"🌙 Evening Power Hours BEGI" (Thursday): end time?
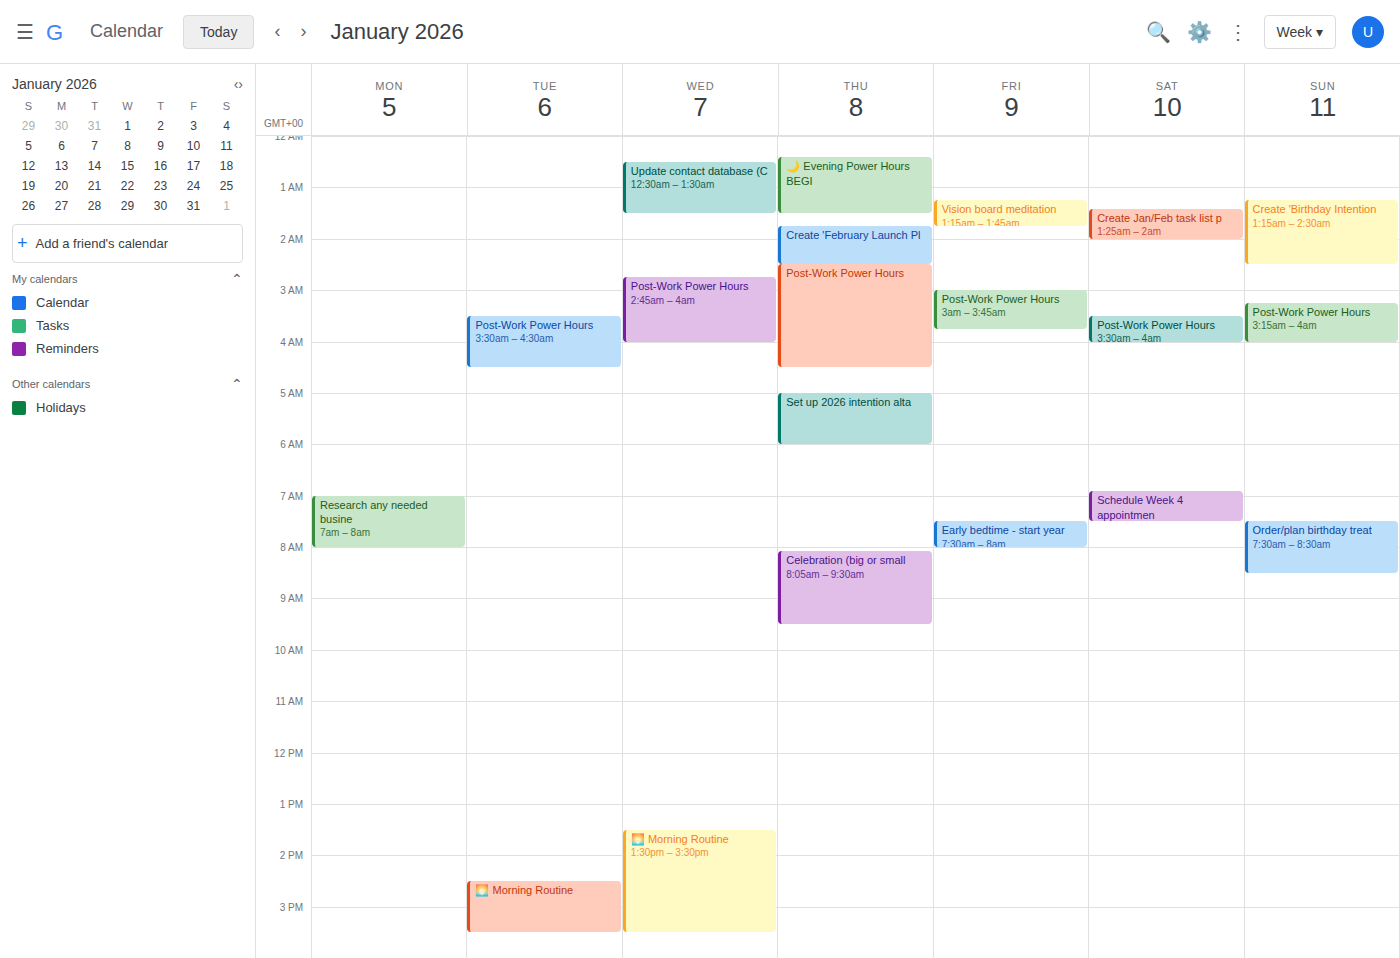
01:30